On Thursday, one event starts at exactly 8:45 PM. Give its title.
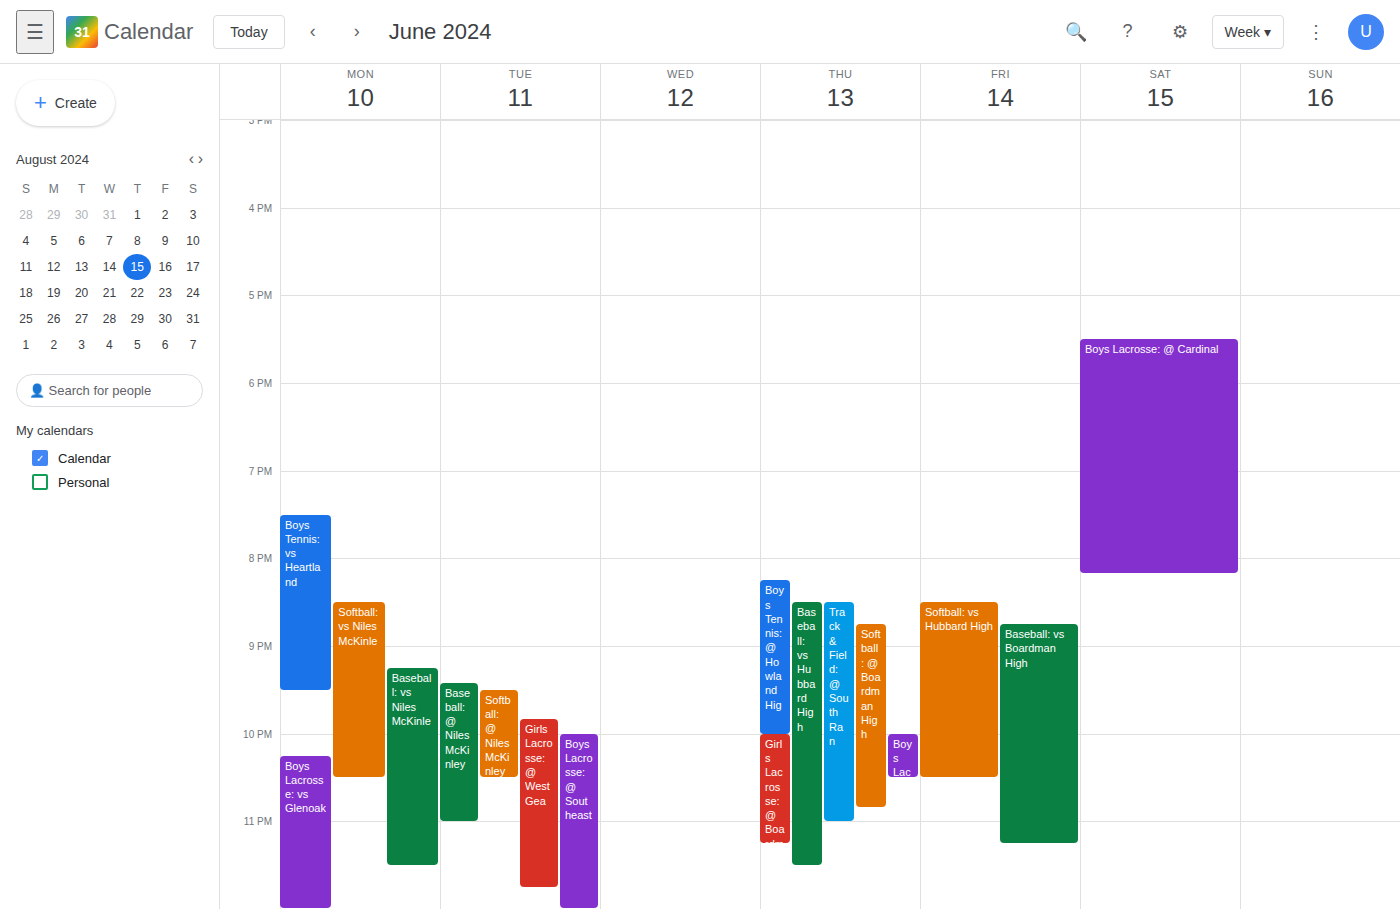
"Softball: @ Boardman High"